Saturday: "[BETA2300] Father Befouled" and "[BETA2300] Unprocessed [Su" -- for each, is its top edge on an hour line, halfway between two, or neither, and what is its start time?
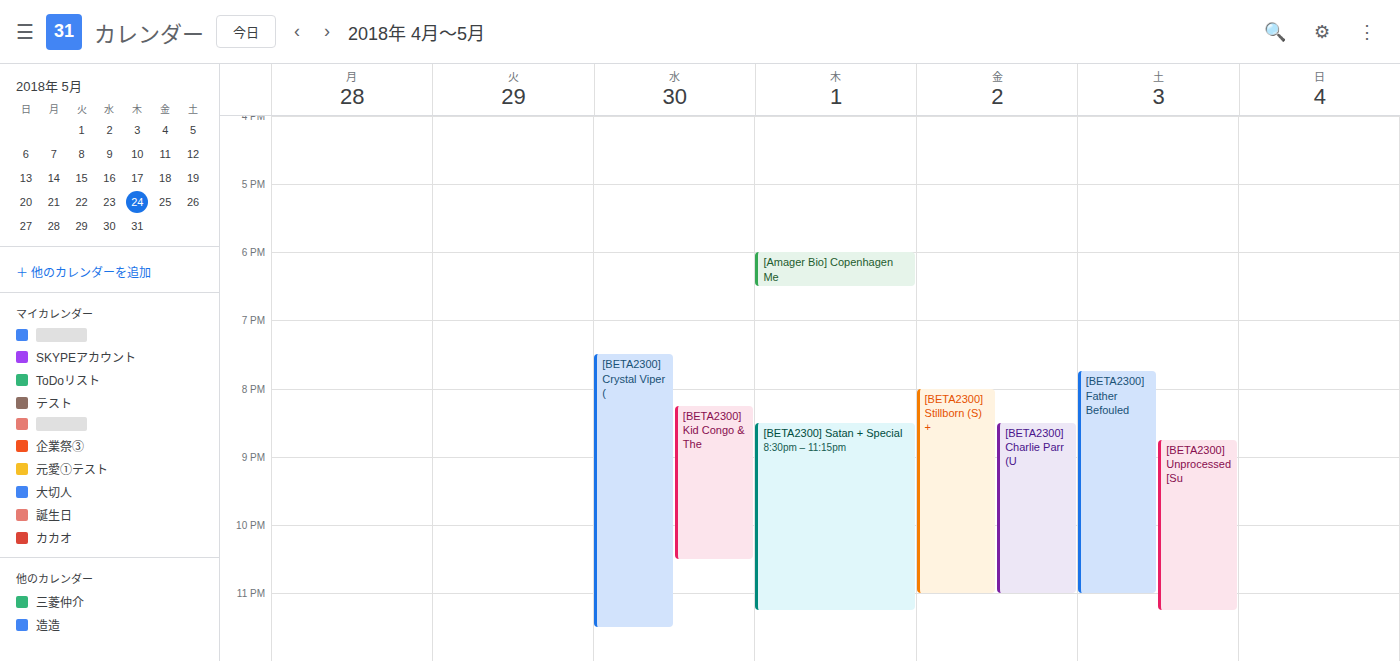
"[BETA2300] Father Befouled": 7:45 PM, neither: three quarters of the way from the 7 PM line to the 8 PM line. "[BETA2300] Unprocessed [Su": 8:45 PM, neither: three quarters of the way from the 8 PM line to the 9 PM line.